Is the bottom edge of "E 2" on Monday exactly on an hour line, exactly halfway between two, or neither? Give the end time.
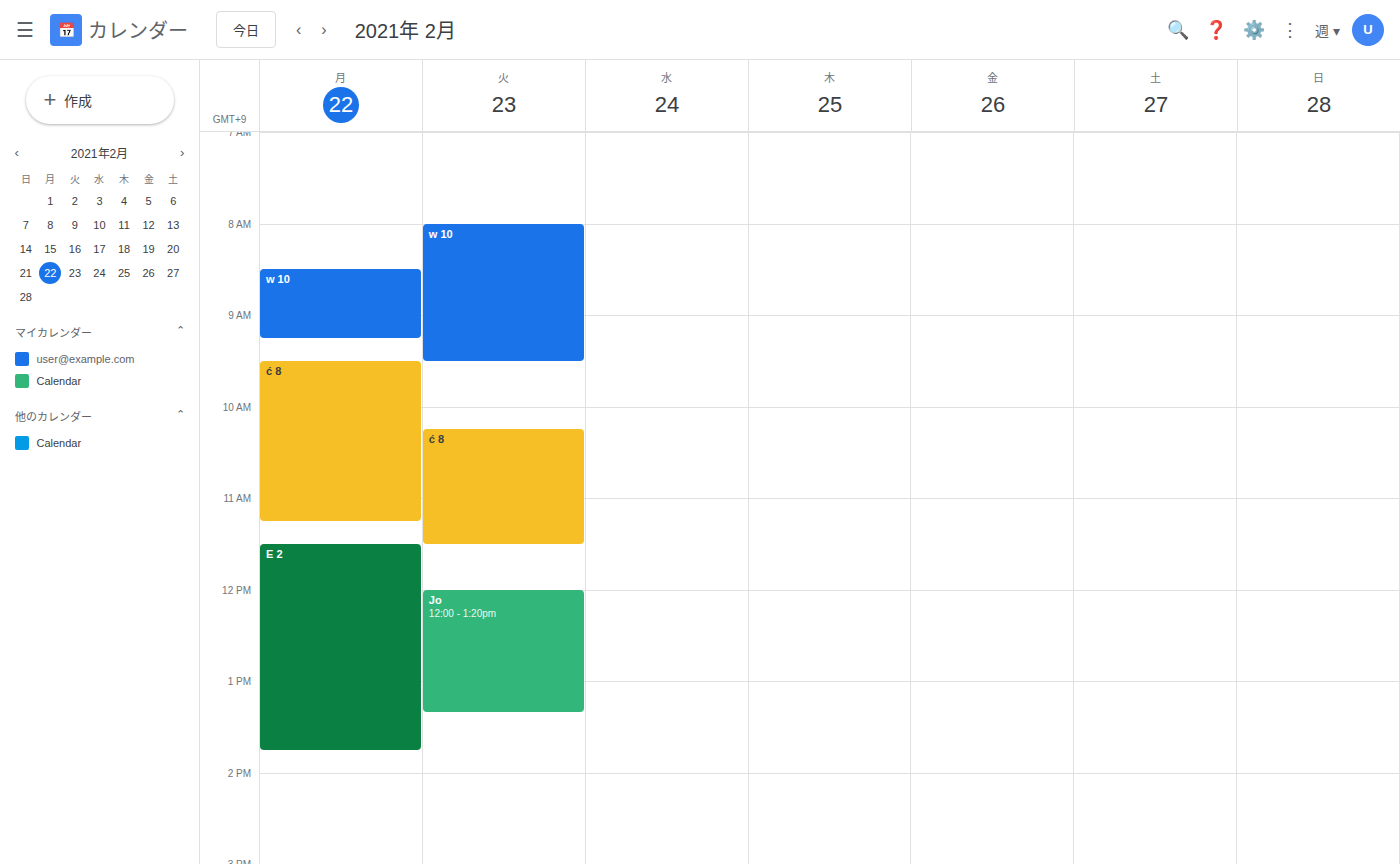
1:45 PM -- neither: three quarters of the way from the 1 PM line to the 2 PM line.